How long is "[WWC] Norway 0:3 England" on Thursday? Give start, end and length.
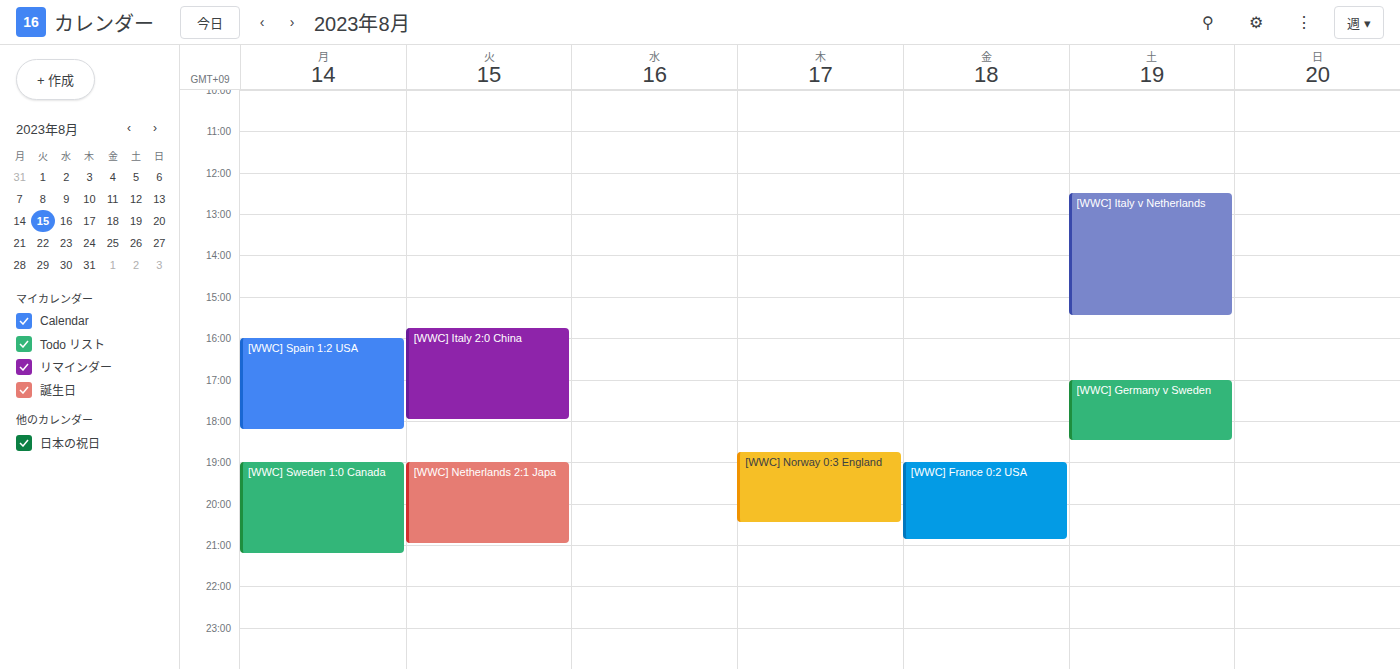
18:45 to 20:30, 1 hour 45 minutes